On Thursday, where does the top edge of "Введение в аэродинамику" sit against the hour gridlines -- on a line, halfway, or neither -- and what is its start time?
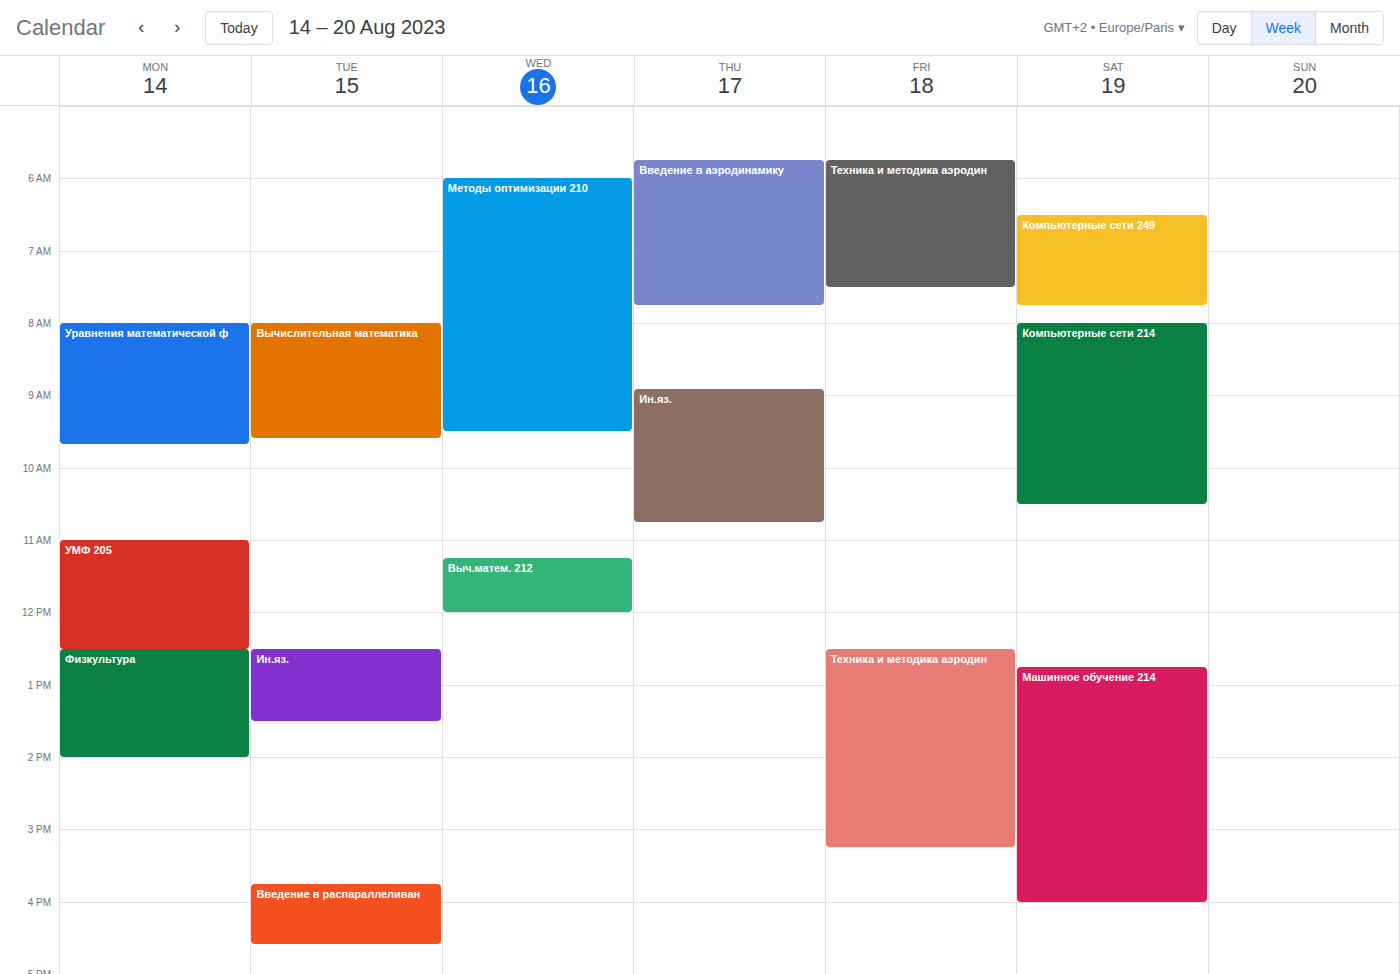
5:45 AM -- neither: three quarters of the way from the 5 AM line to the 6 AM line.